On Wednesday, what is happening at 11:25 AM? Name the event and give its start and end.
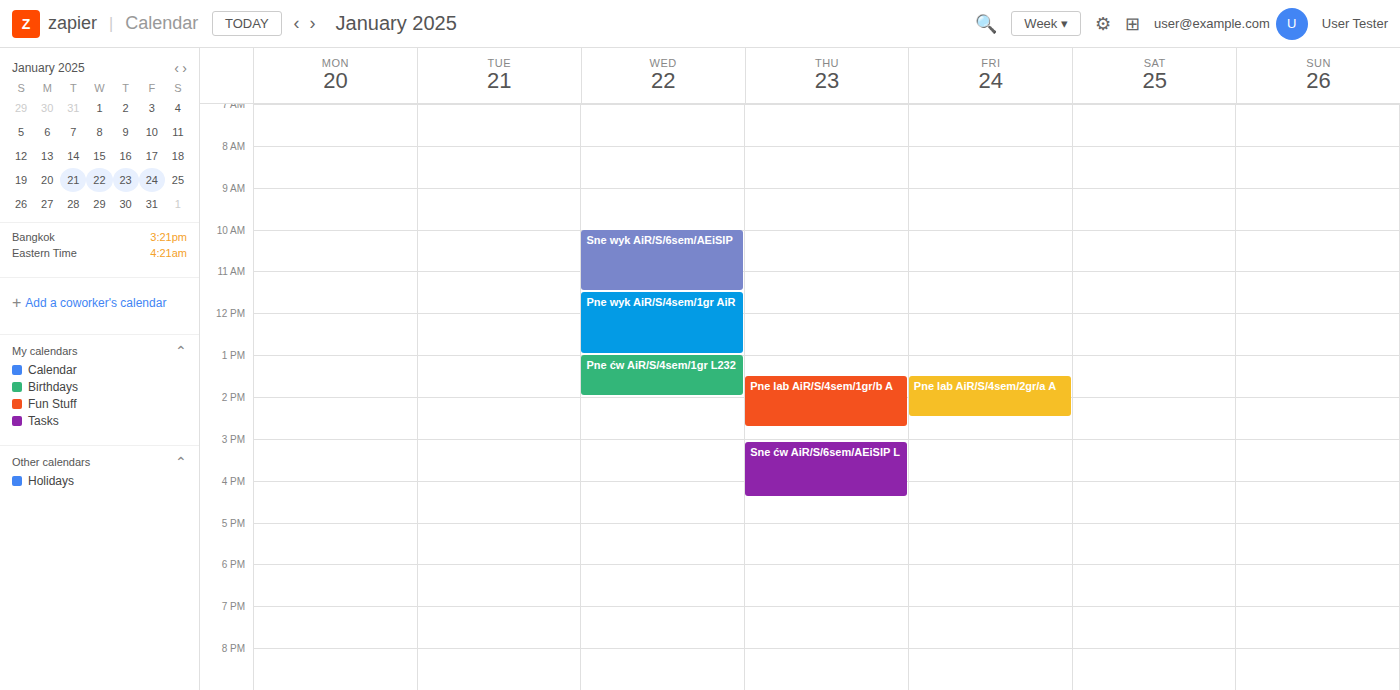
"Sne wyk AiR/S/6sem/AEiSIP", 10:00 AM to 11:30 AM